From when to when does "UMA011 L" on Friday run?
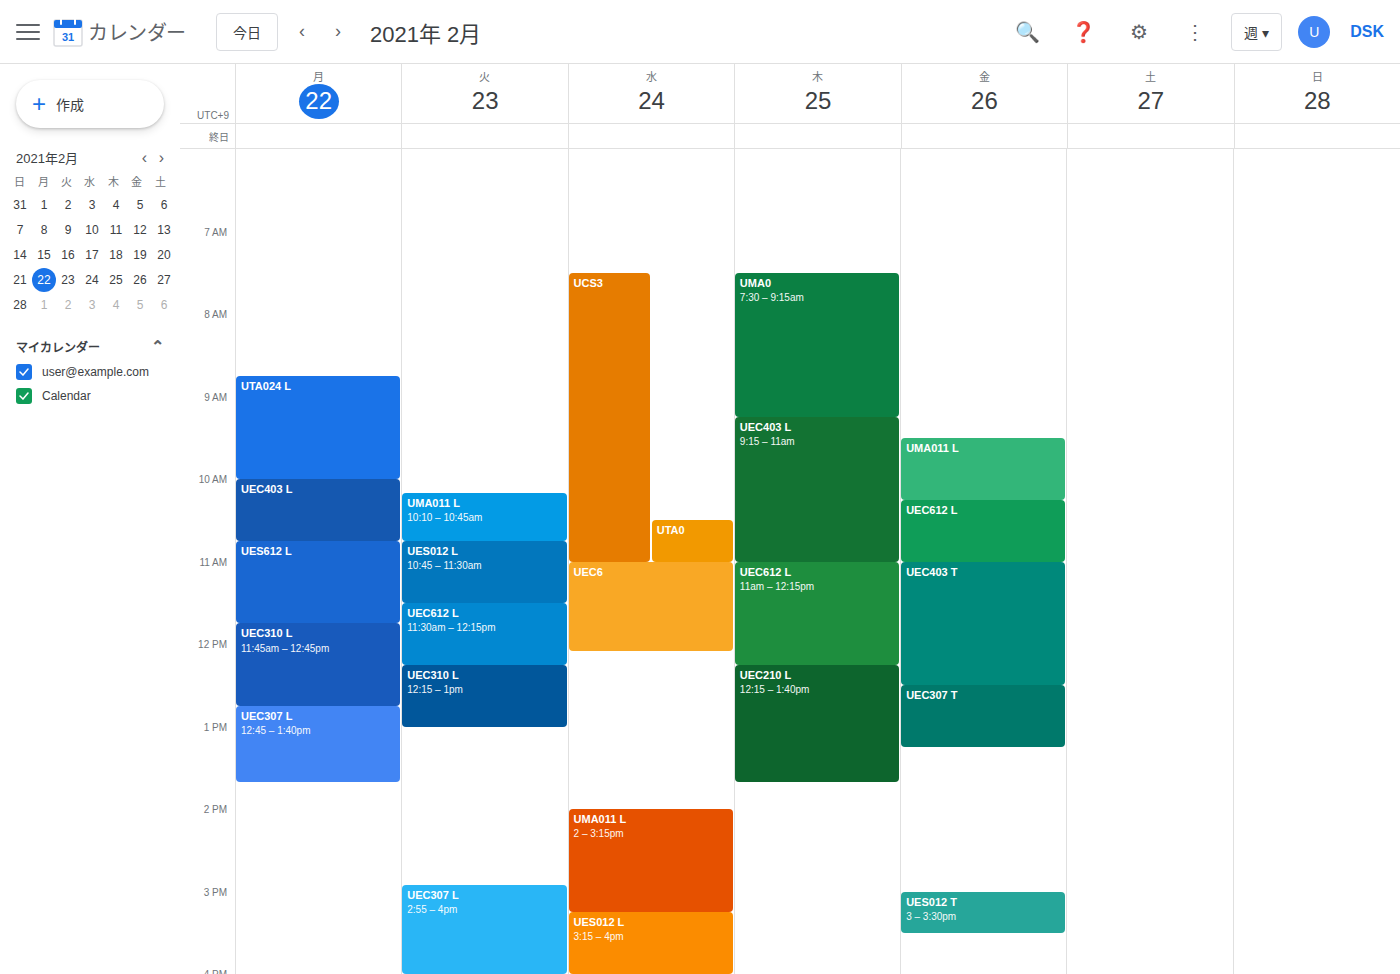
9:30 AM to 10:15 AM